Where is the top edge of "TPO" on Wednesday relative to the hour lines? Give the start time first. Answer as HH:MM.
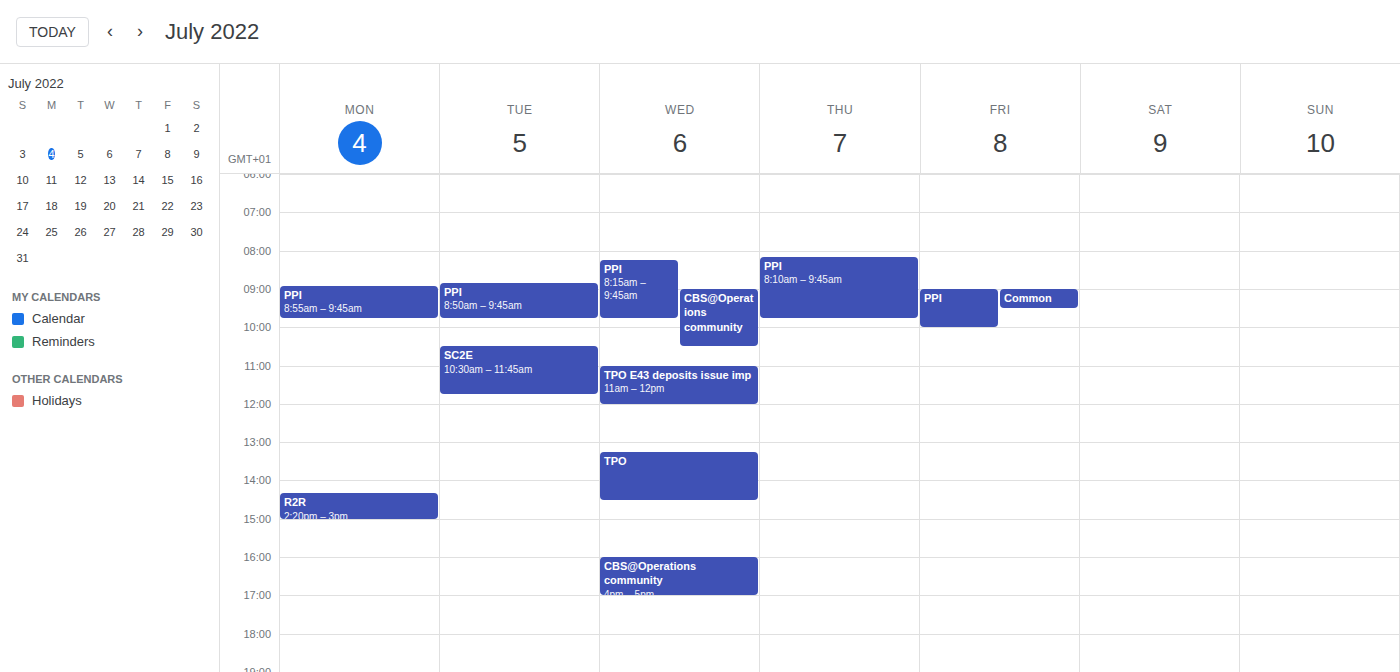
13:15 -- neither: a quarter of the way from the 13:00 line to the 14:00 line.